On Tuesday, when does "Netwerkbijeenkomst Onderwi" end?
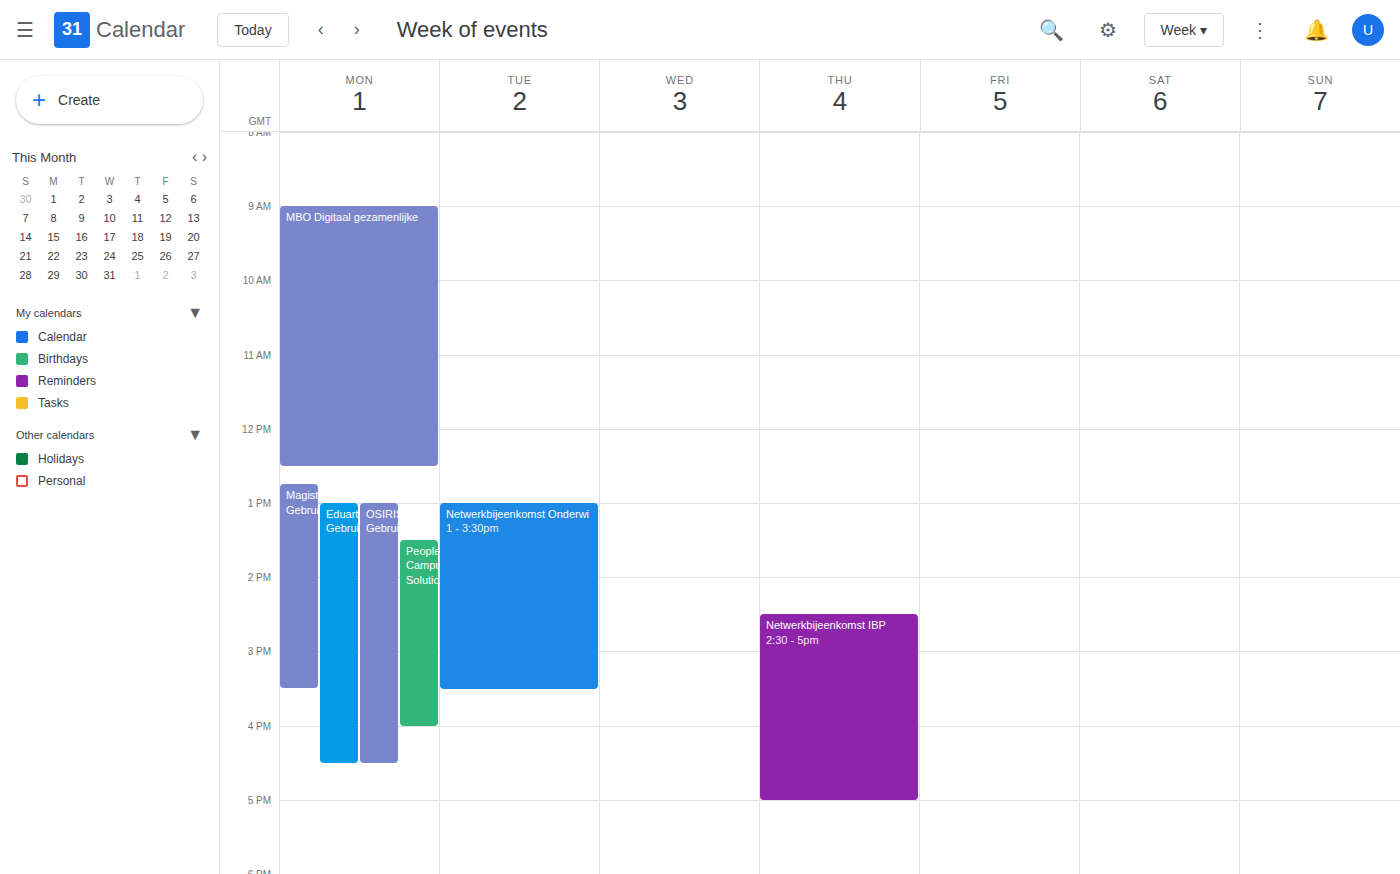
3:30 PM